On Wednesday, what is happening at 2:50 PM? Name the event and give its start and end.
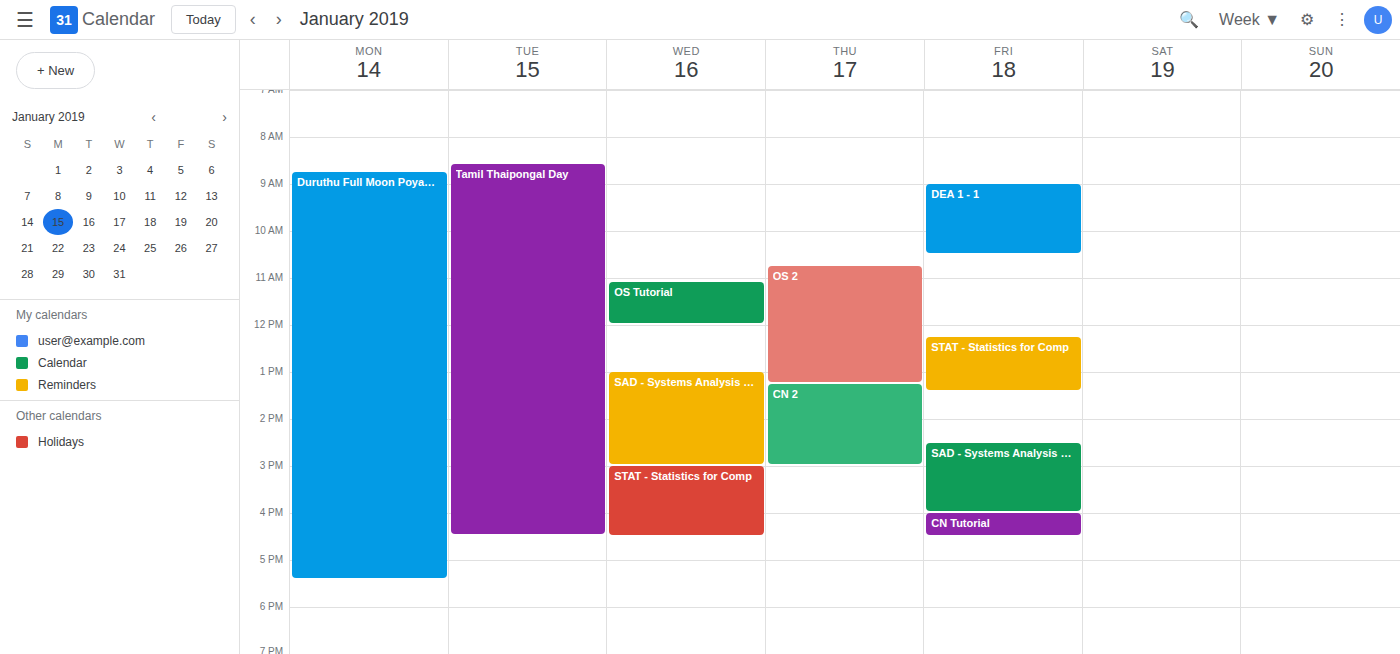
"SAD - Systems Analysis and", 1:00 PM to 3:00 PM